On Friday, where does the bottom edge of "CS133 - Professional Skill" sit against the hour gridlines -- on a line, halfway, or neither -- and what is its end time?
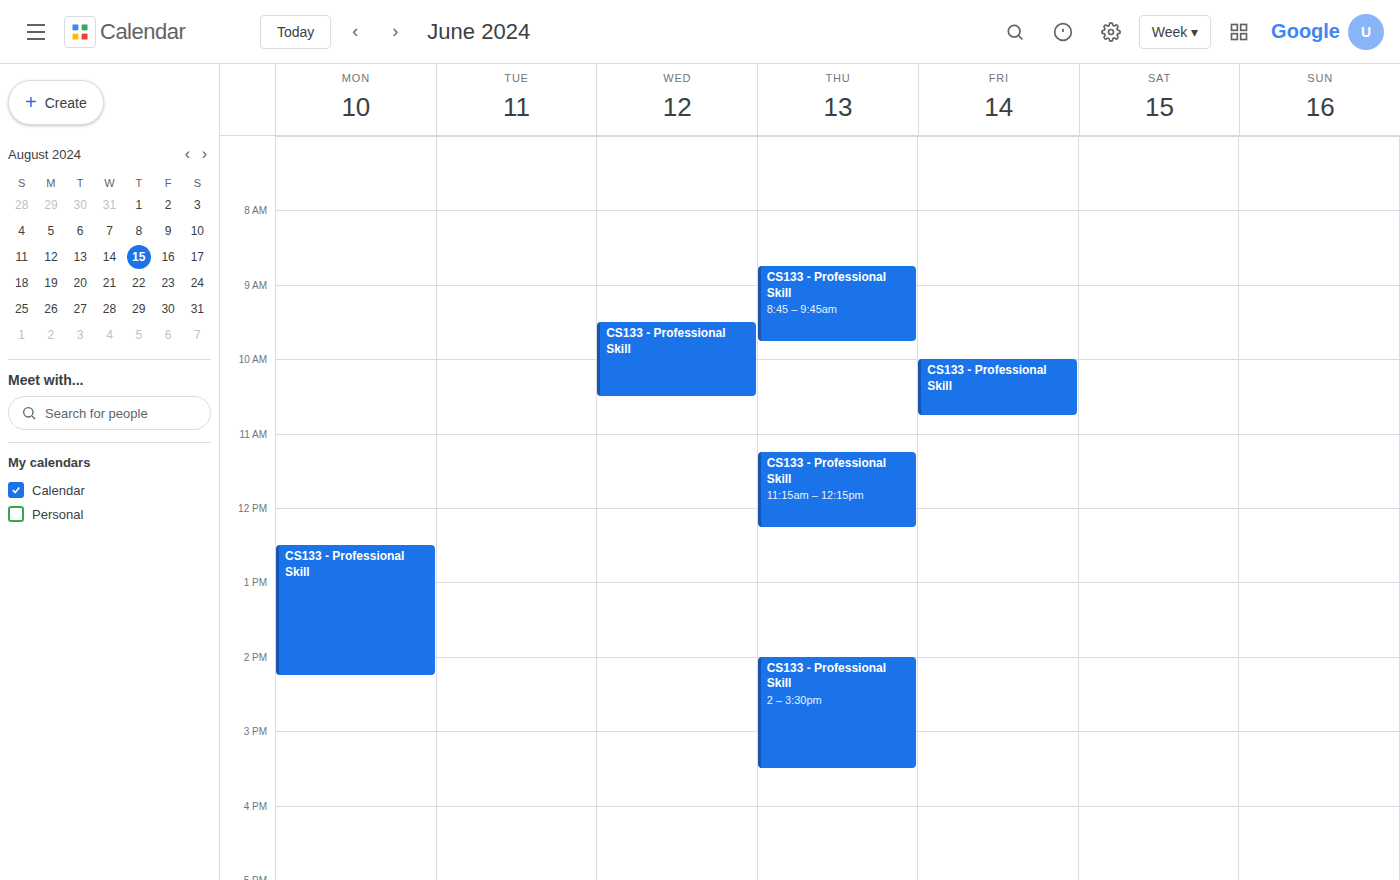
10:45 AM -- neither: three quarters of the way from the 10 AM line to the 11 AM line.